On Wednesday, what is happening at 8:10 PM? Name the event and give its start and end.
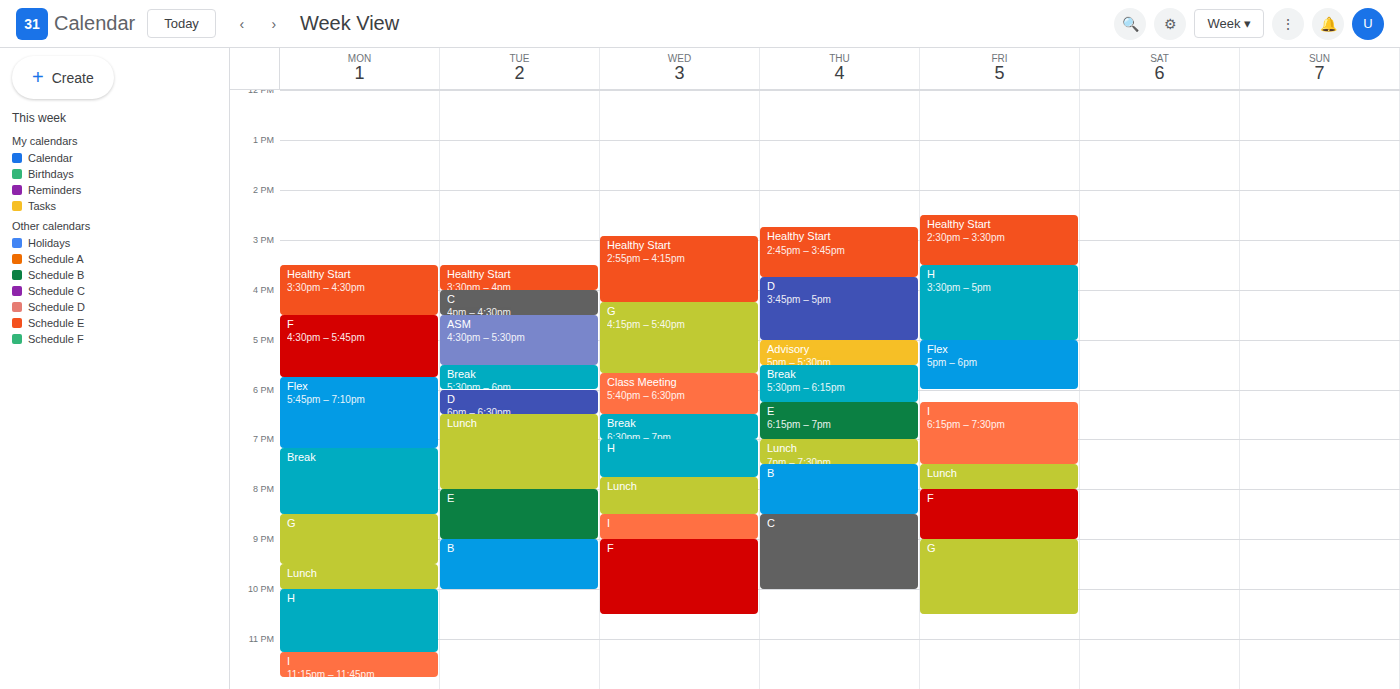
"Lunch", 7:45 PM to 8:30 PM